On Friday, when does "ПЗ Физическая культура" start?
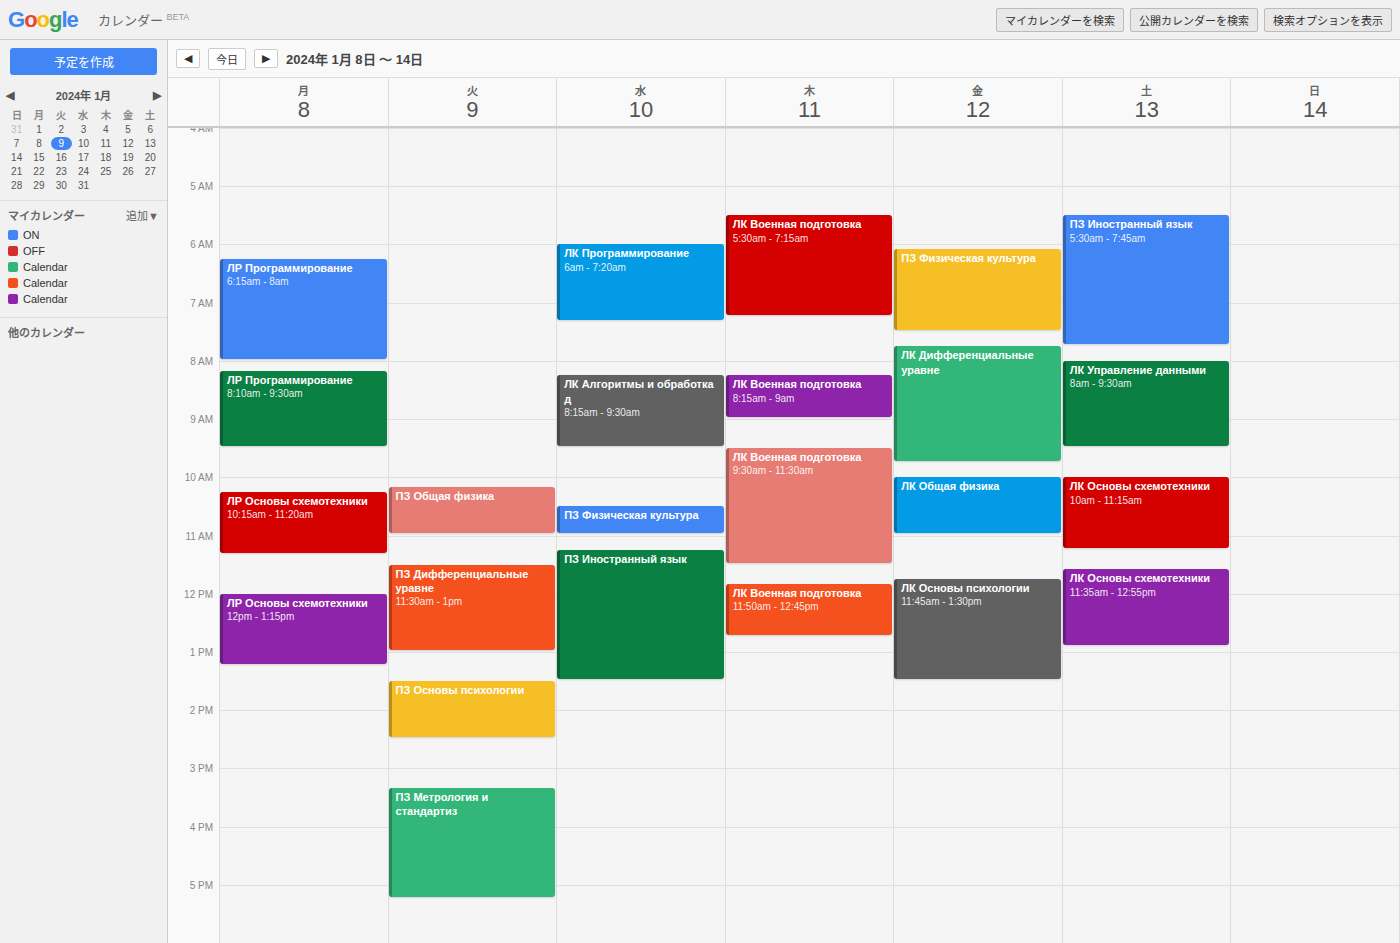
6:05 AM